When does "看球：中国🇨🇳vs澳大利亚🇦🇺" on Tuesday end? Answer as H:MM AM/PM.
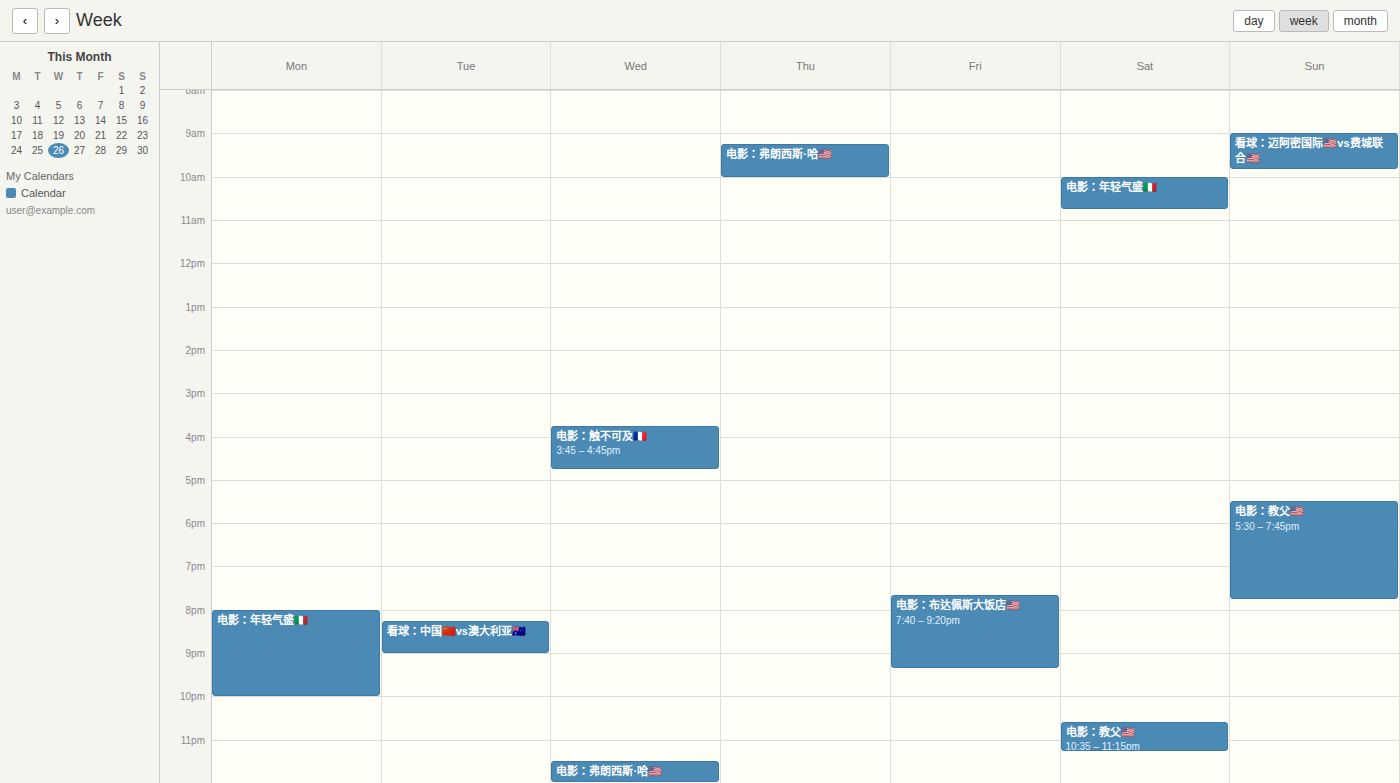
9:00 PM